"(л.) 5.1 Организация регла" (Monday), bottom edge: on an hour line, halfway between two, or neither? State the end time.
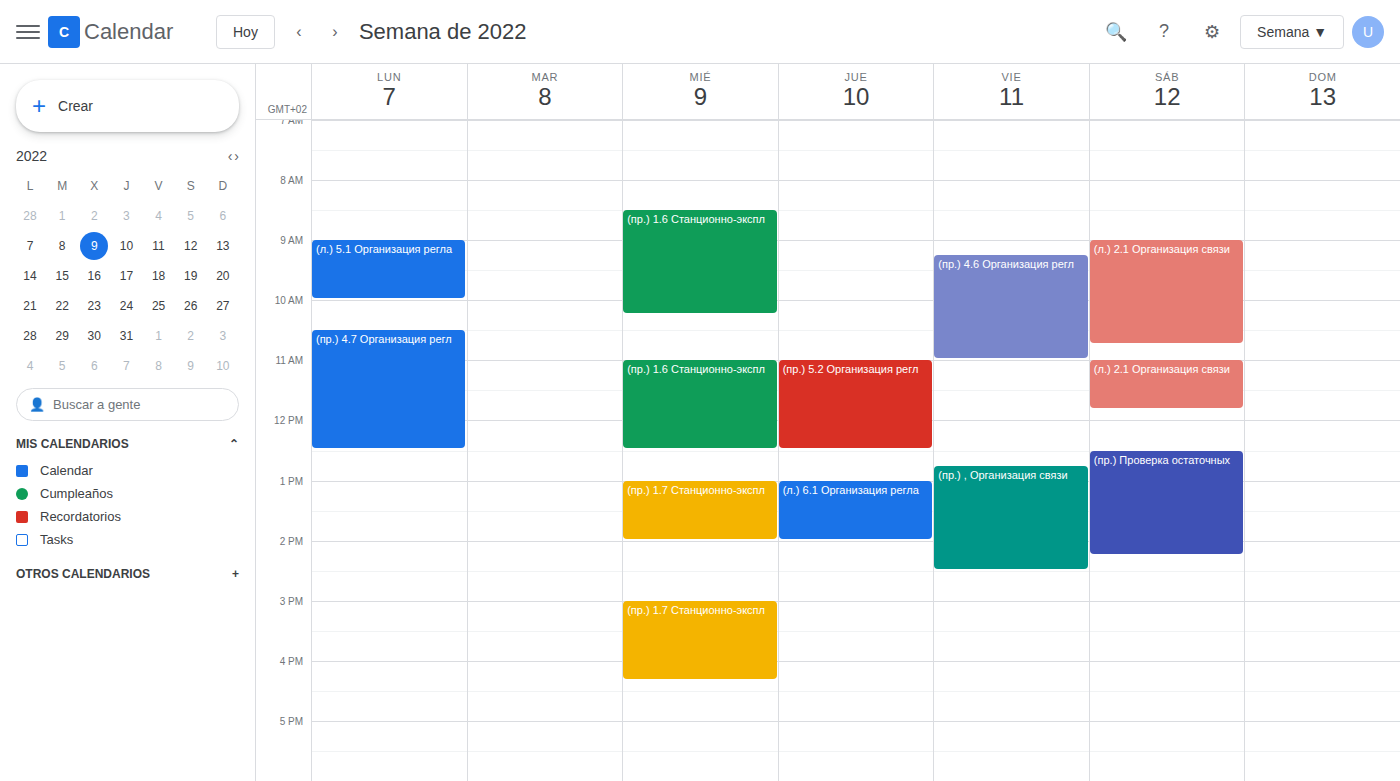
10:00 AM -- exactly on the 10 AM line.